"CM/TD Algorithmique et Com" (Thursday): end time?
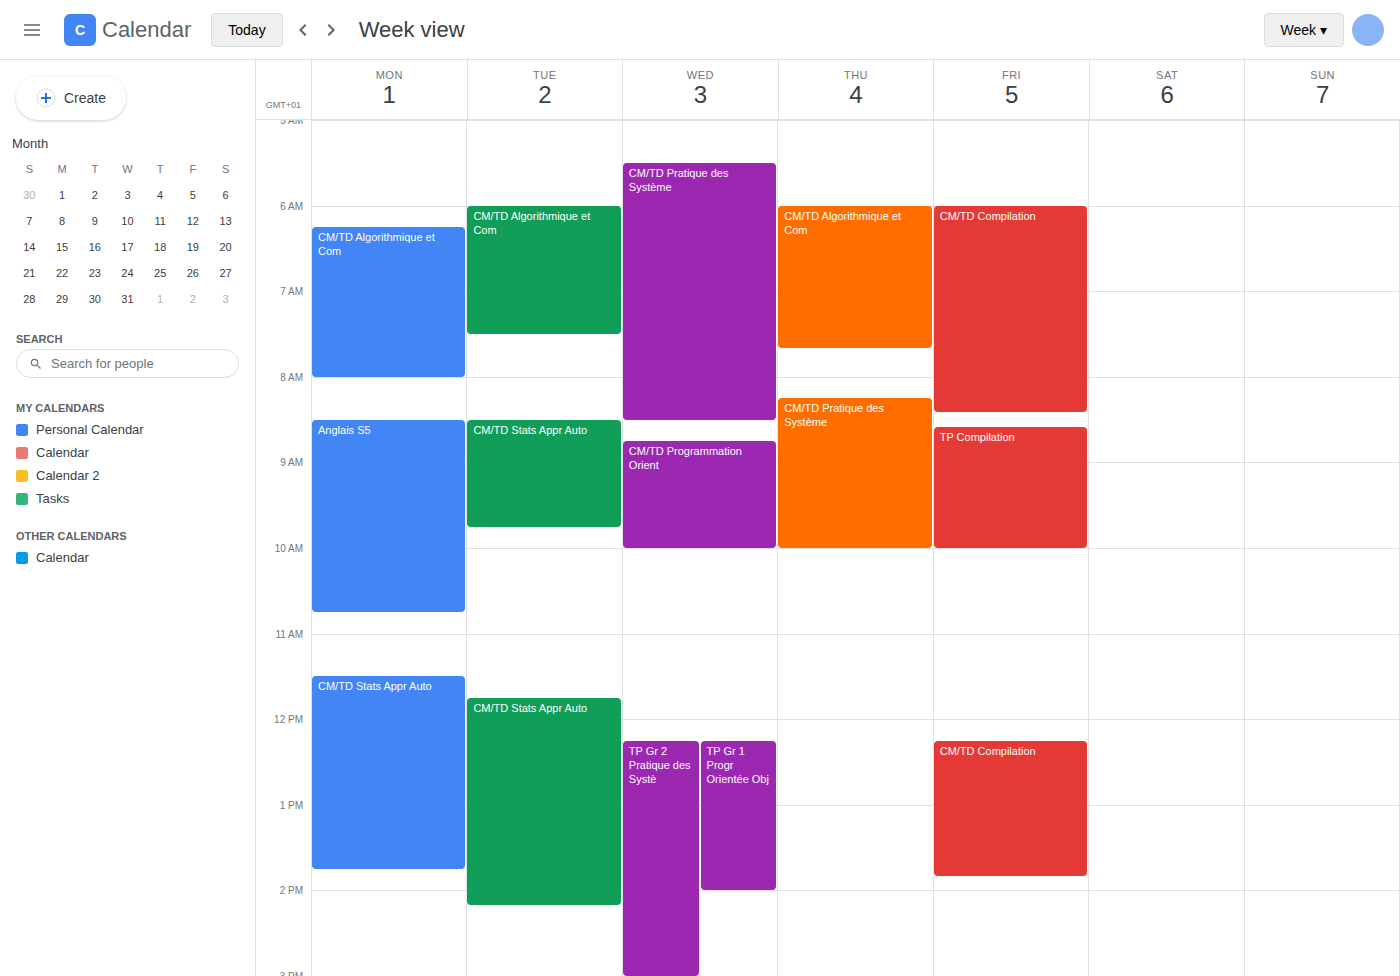
7:40 AM